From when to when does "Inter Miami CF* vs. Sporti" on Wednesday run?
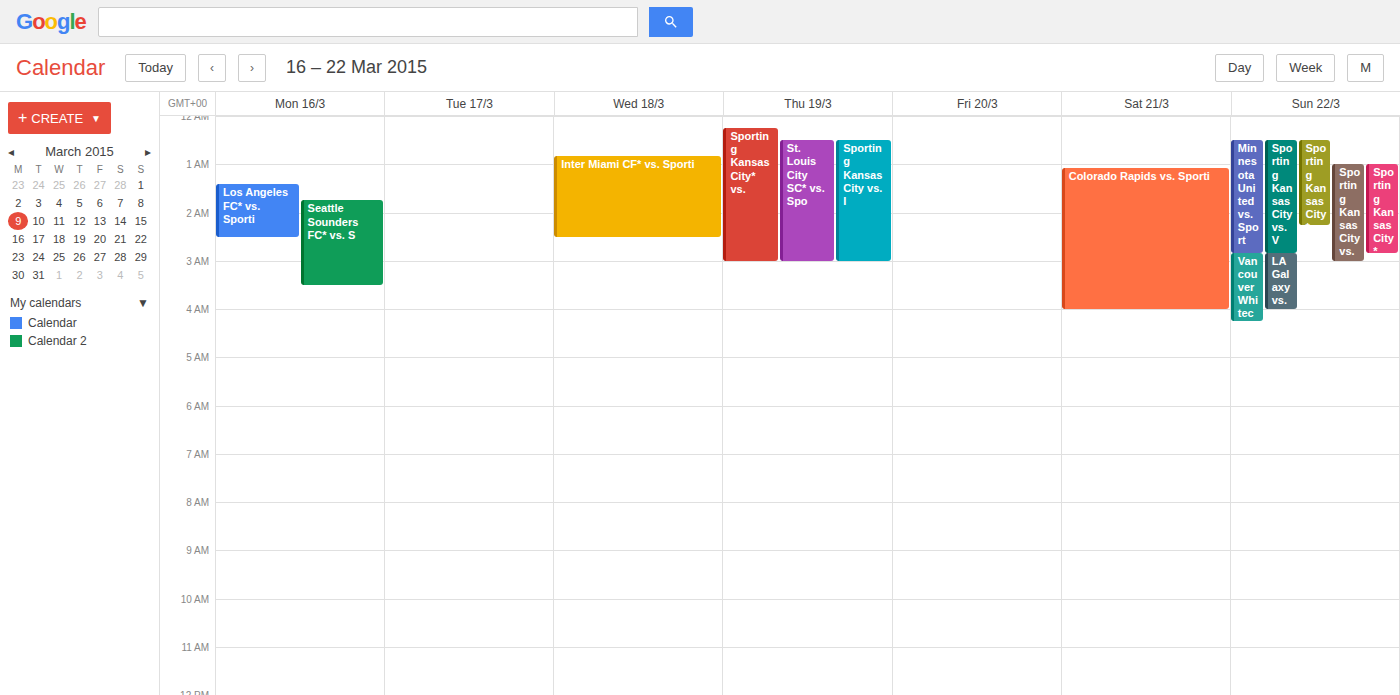
12:50 AM to 2:30 AM